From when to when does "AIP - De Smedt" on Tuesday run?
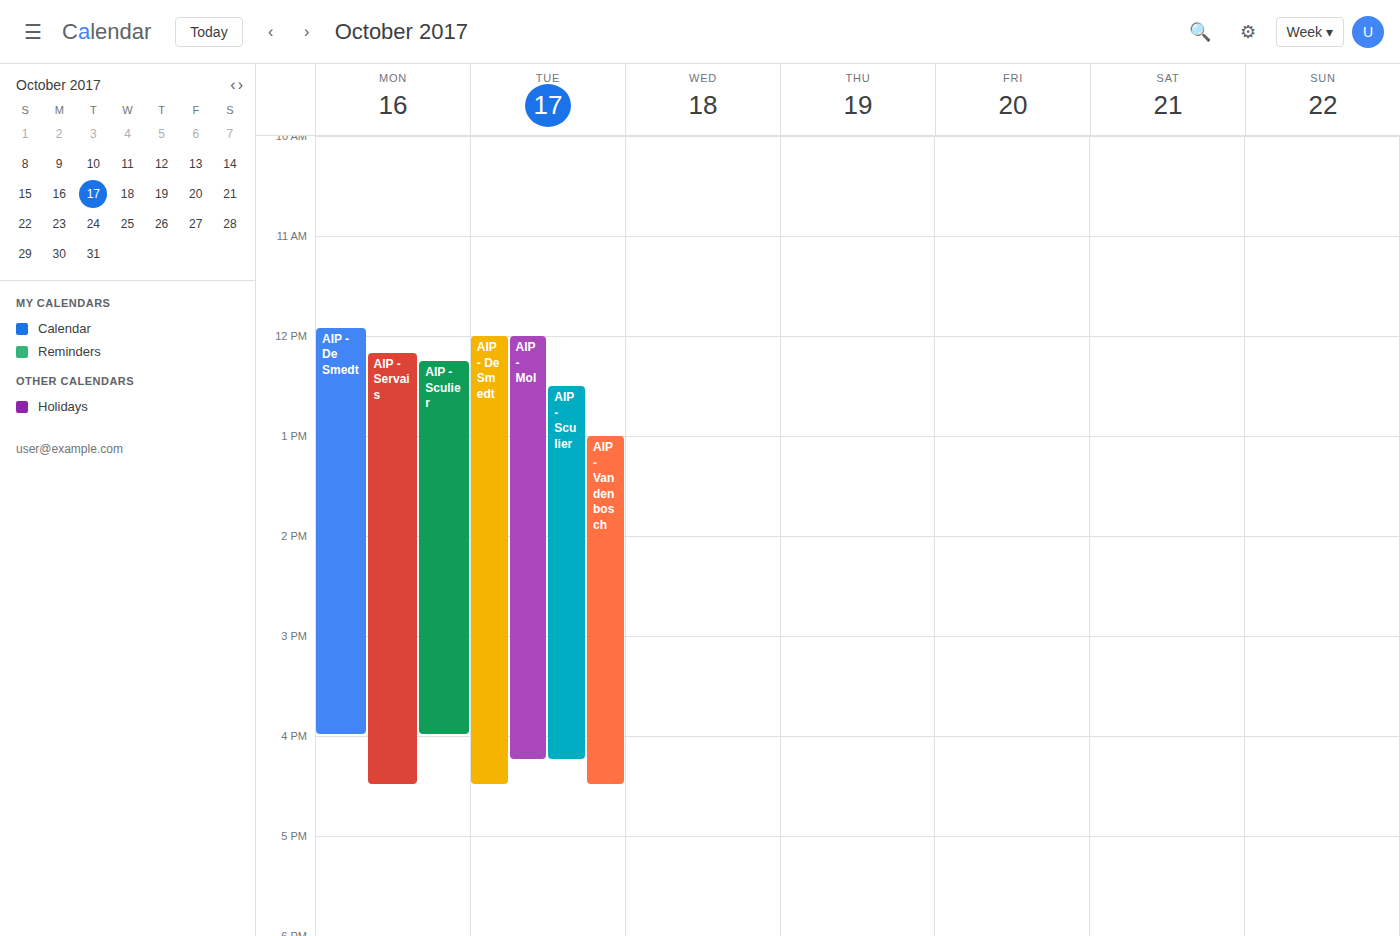
12:00 PM to 4:30 PM